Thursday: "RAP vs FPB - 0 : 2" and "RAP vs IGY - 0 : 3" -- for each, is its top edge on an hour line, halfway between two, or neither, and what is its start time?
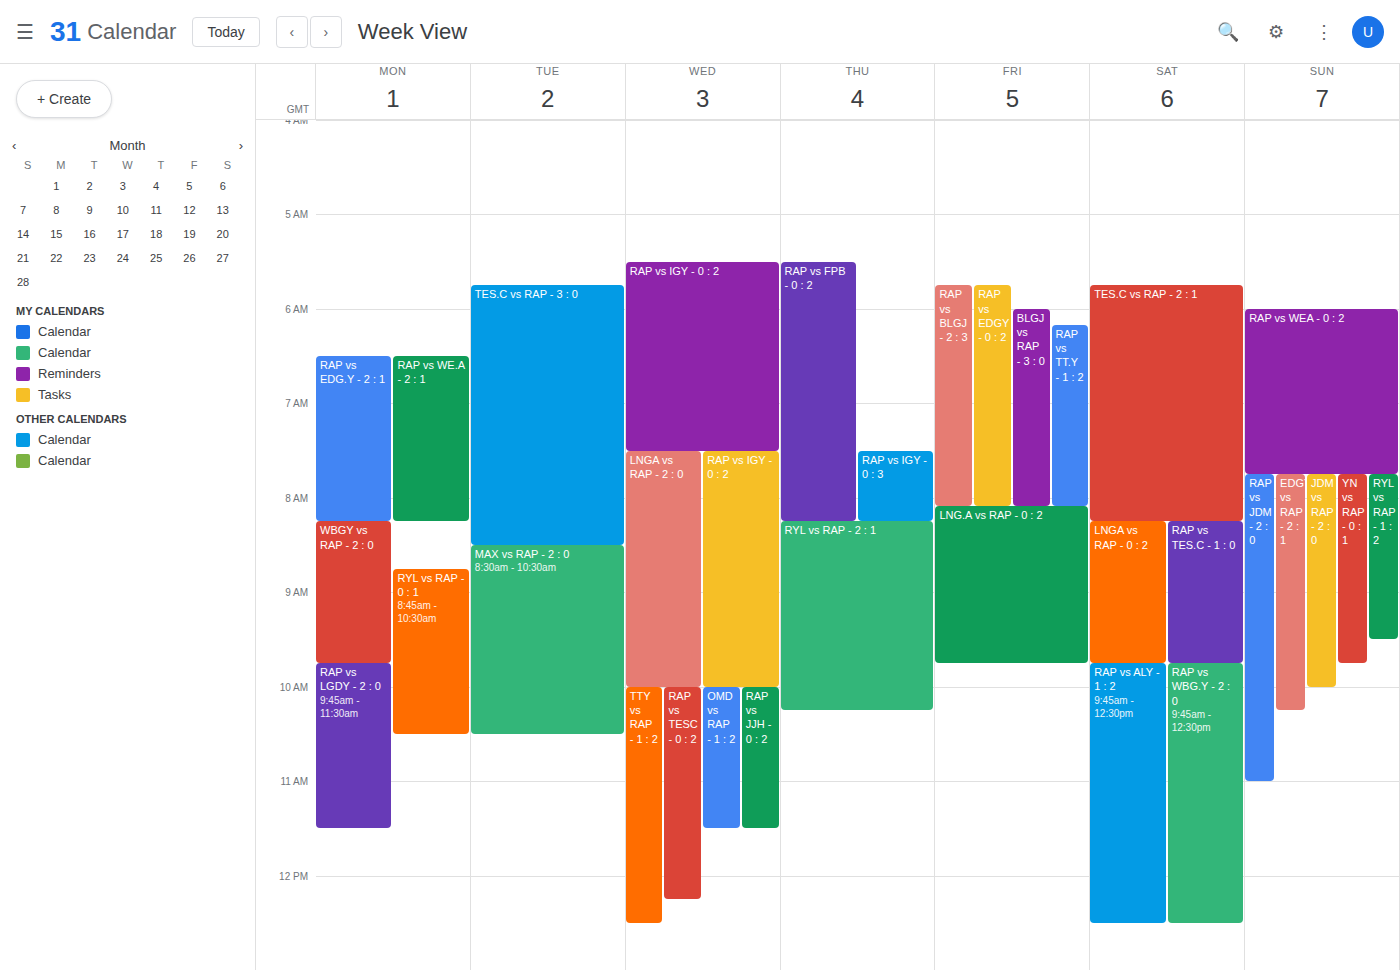
"RAP vs FPB - 0 : 2": 5:30 AM, halfway between the 5 AM and 6 AM lines. "RAP vs IGY - 0 : 3": 7:30 AM, halfway between the 7 AM and 8 AM lines.